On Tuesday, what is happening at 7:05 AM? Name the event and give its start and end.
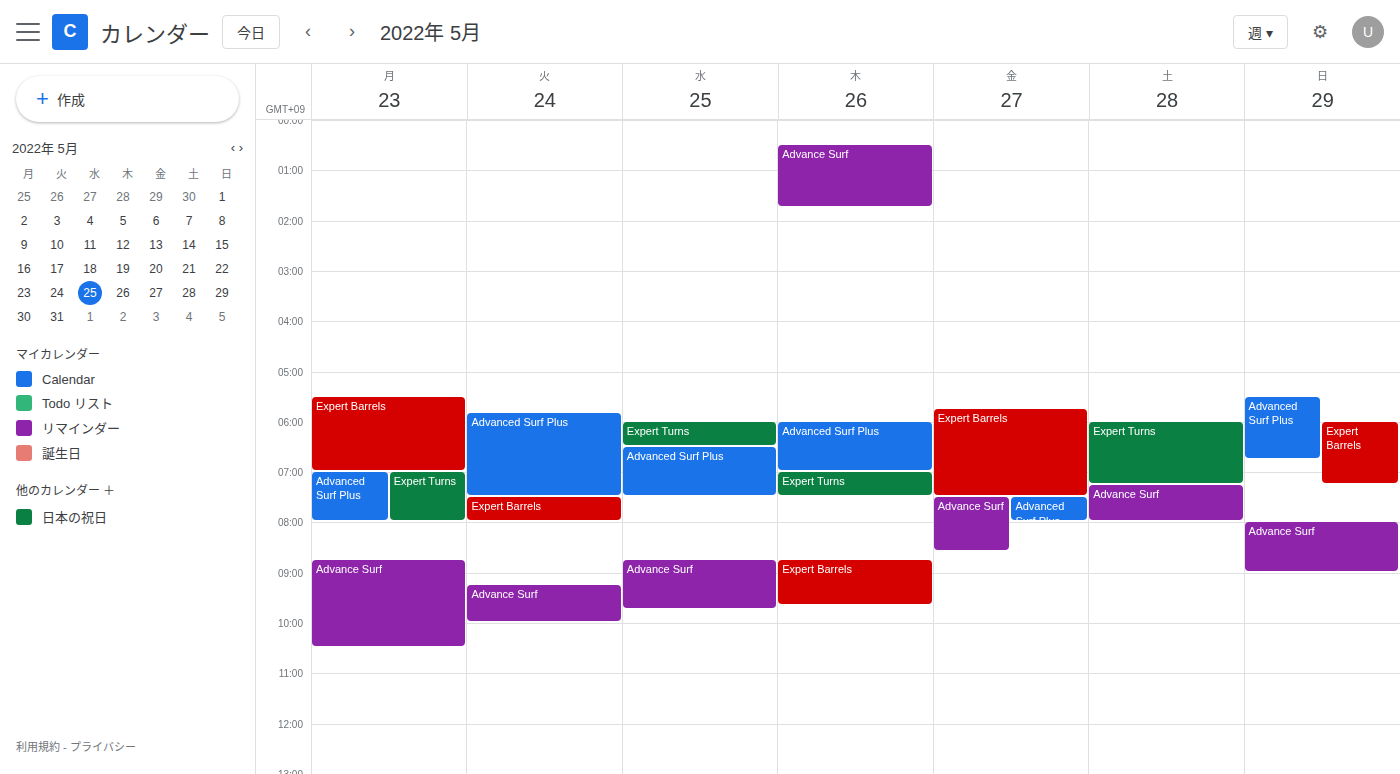
"Advanced Surf Plus", 5:50 AM to 7:30 AM